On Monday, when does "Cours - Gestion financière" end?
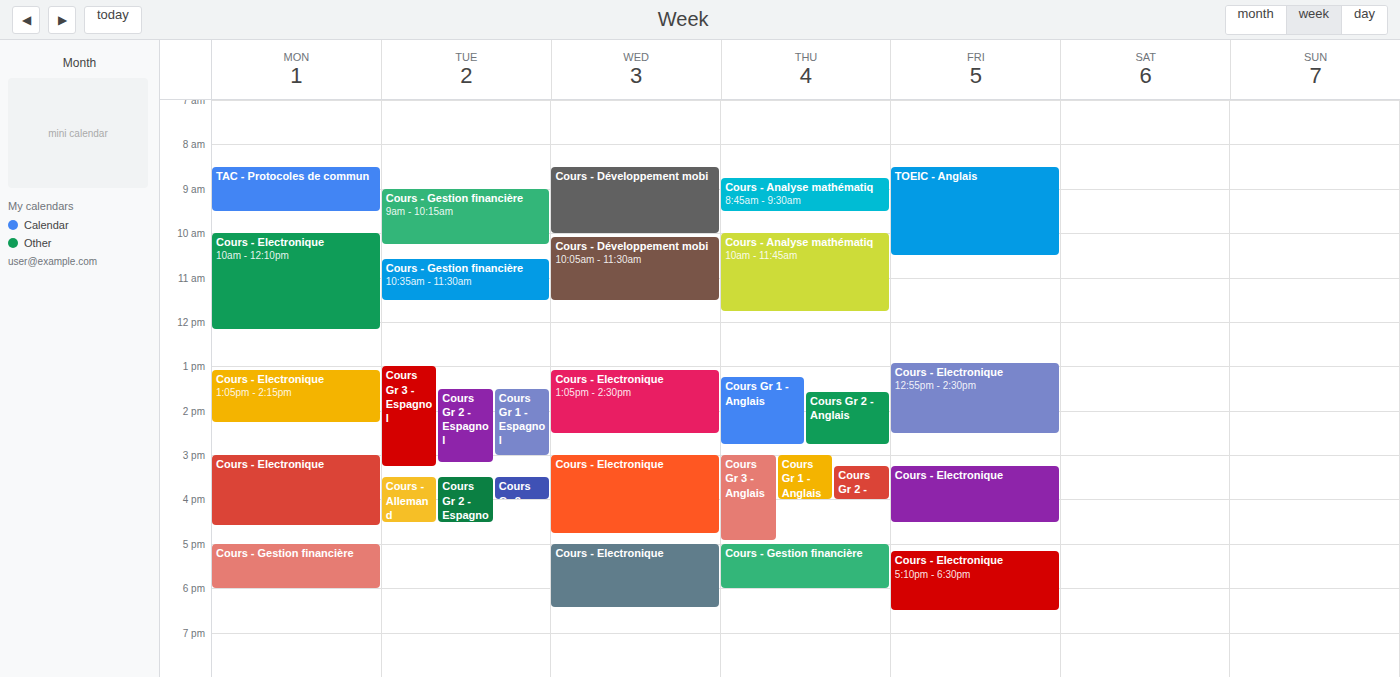
6:00 PM